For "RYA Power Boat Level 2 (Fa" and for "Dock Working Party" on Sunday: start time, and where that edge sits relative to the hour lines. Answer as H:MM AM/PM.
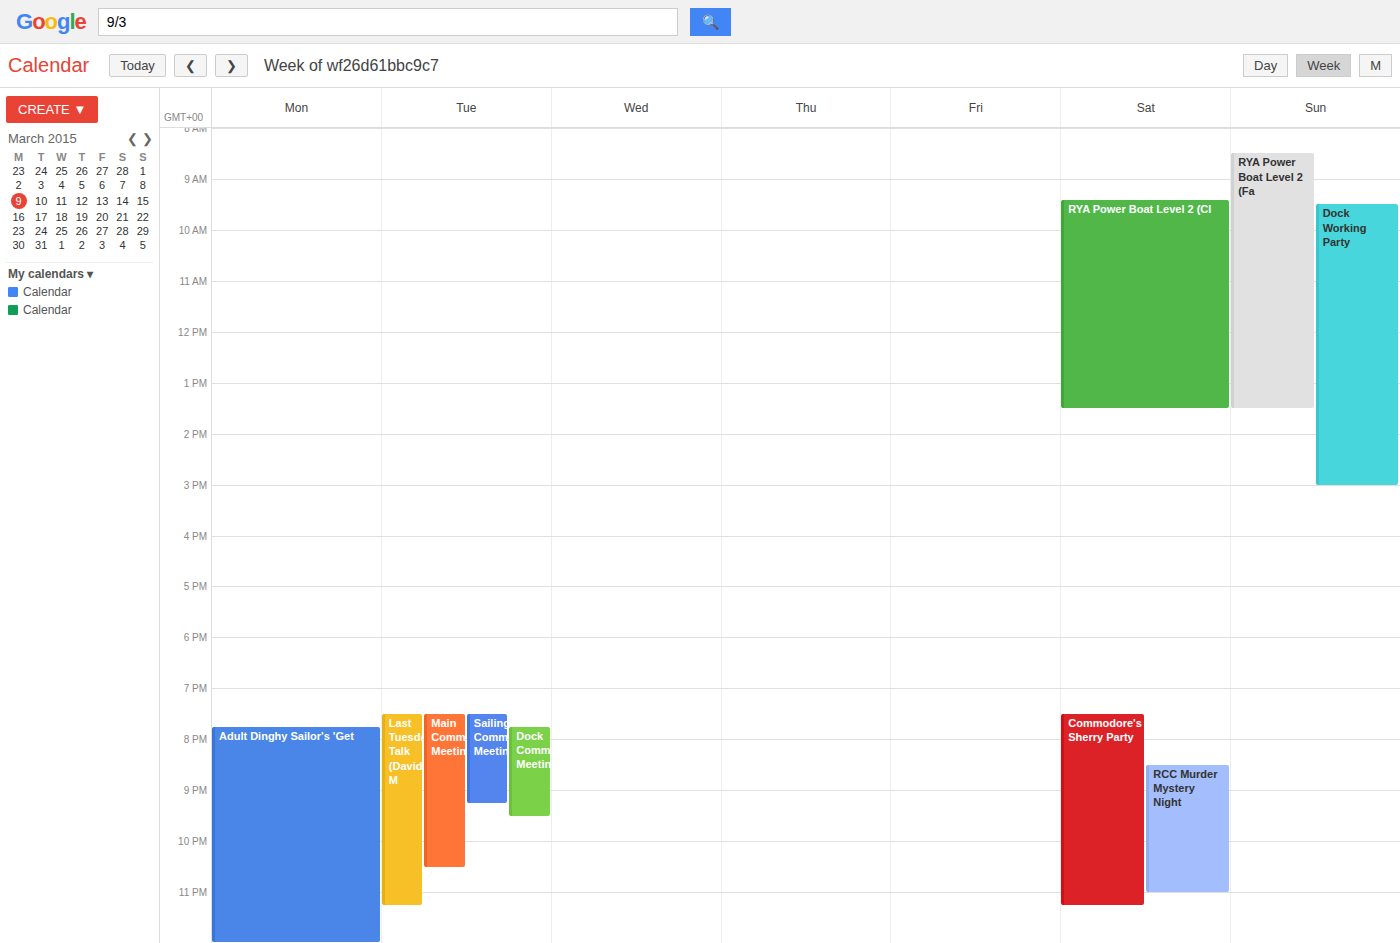
"RYA Power Boat Level 2 (Fa": 8:30 AM, halfway between the 8 AM and 9 AM lines. "Dock Working Party": 9:30 AM, halfway between the 9 AM and 10 AM lines.